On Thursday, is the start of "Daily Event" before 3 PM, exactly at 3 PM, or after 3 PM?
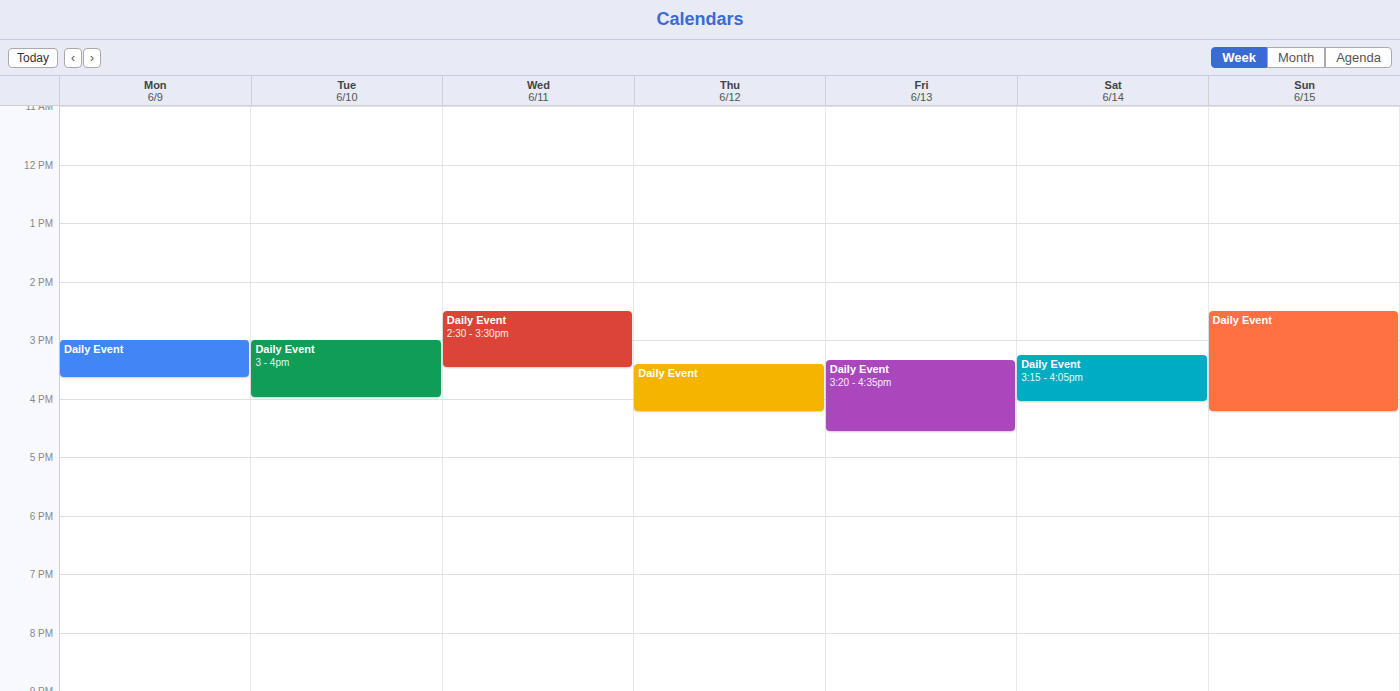
3:25 PM -- after 3 PM, 25 minutes below the 3 PM line.